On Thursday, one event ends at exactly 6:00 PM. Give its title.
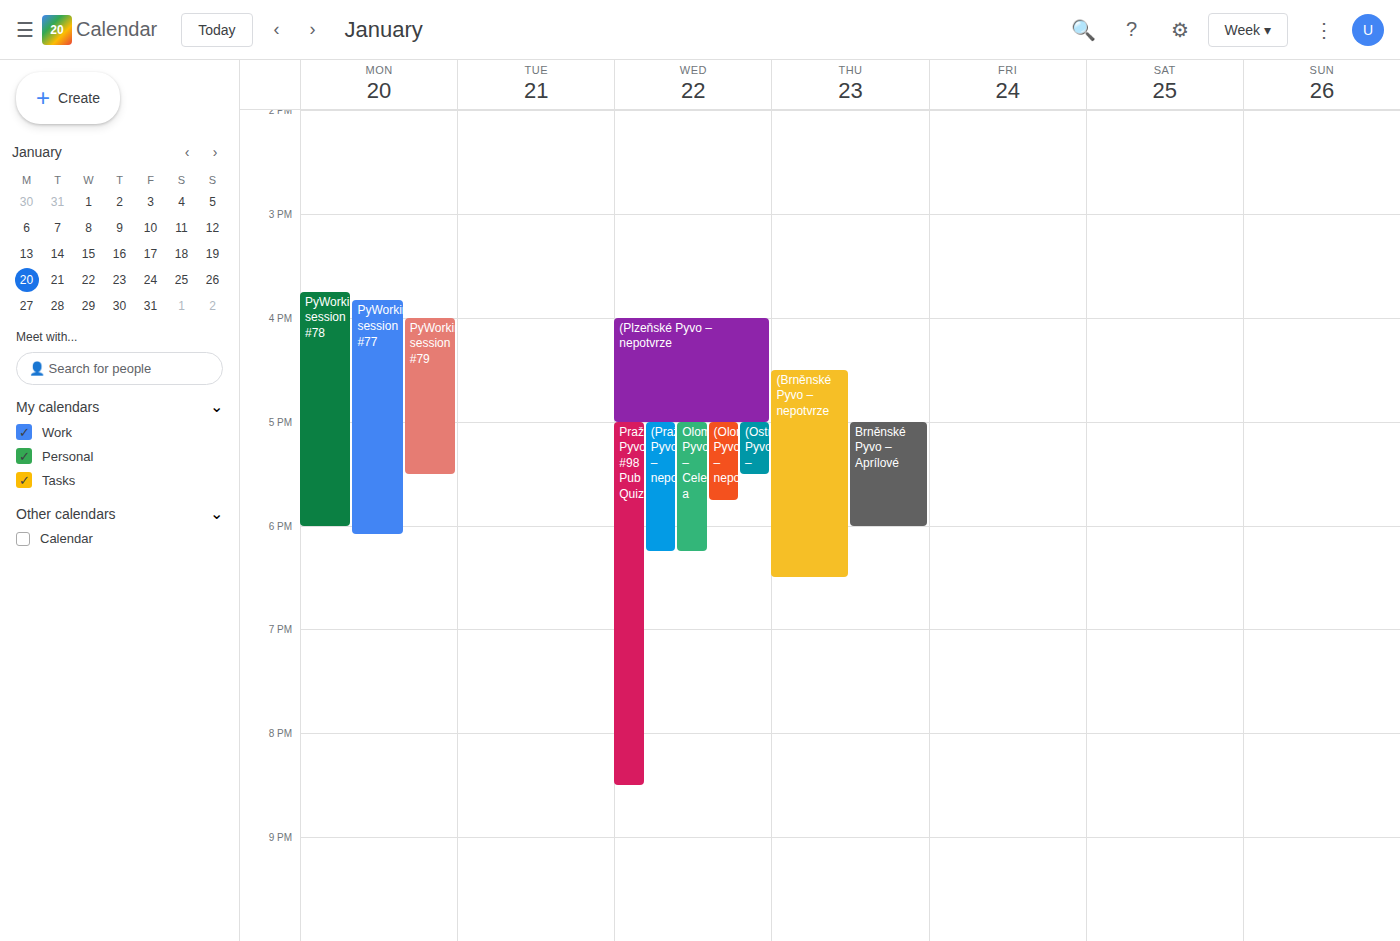
"Brněnské Pyvo – Aprílové"